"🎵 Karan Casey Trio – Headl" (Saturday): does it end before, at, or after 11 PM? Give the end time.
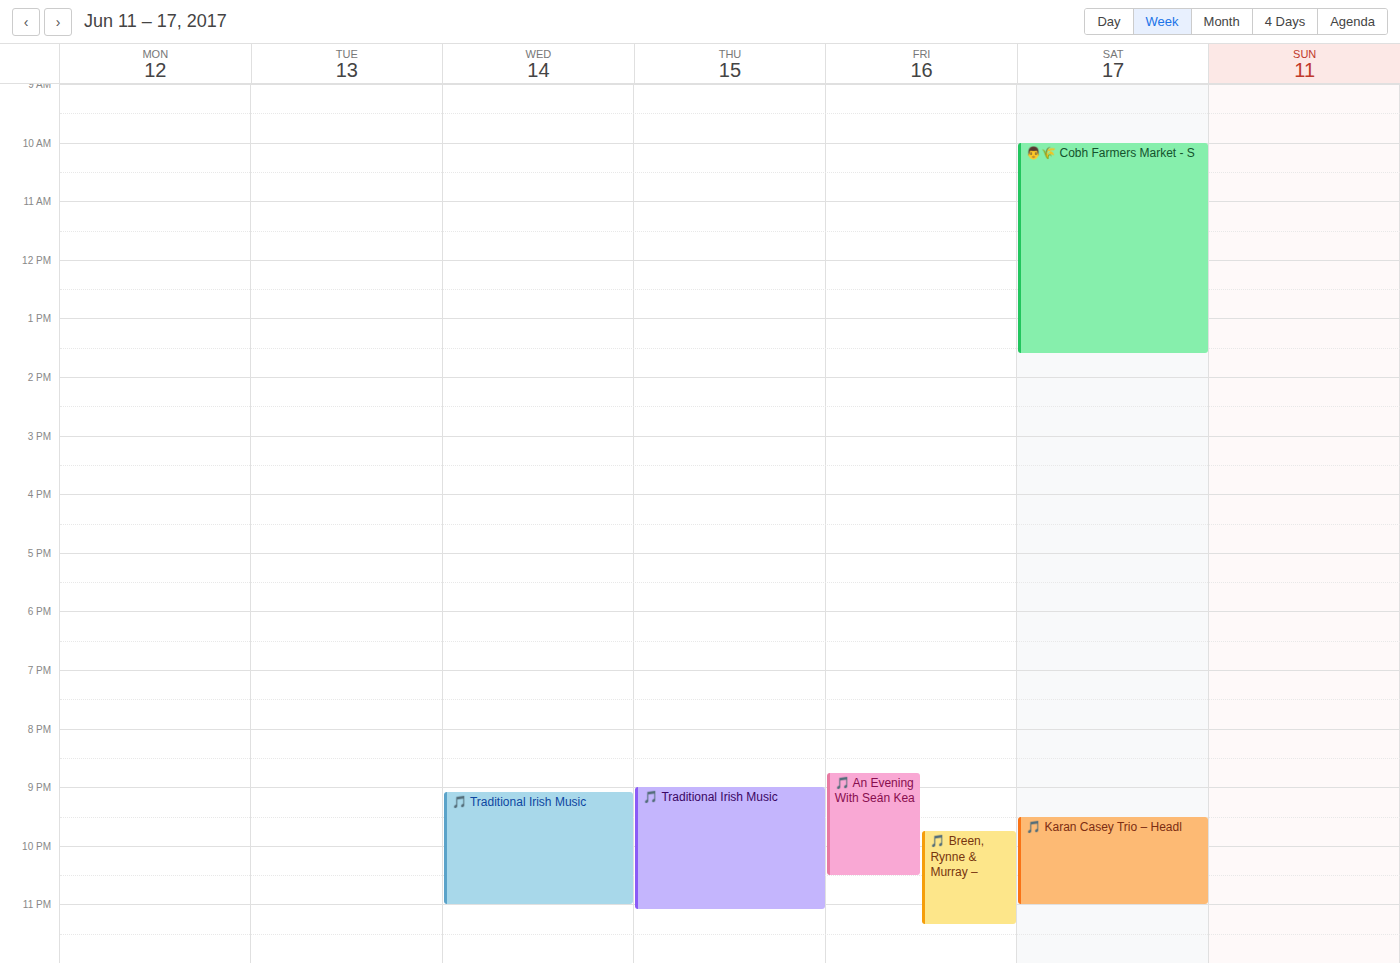
11:00 PM -- exactly at 11 PM, on the 11 PM line.